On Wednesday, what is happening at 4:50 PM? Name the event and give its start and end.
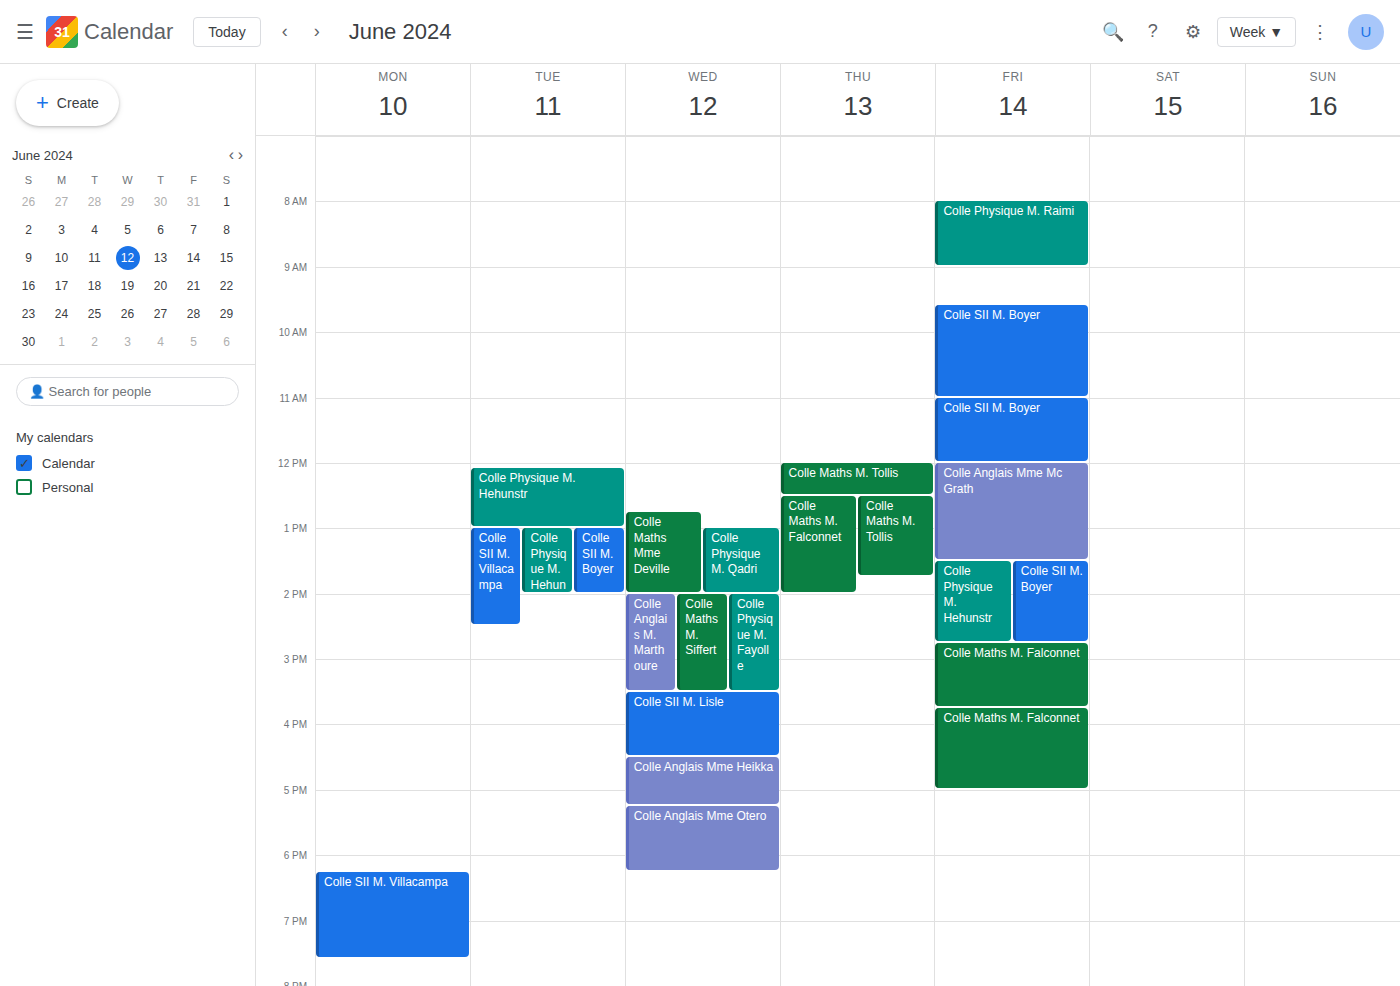
"Colle Anglais Mme Heikka", 4:30 PM to 5:15 PM